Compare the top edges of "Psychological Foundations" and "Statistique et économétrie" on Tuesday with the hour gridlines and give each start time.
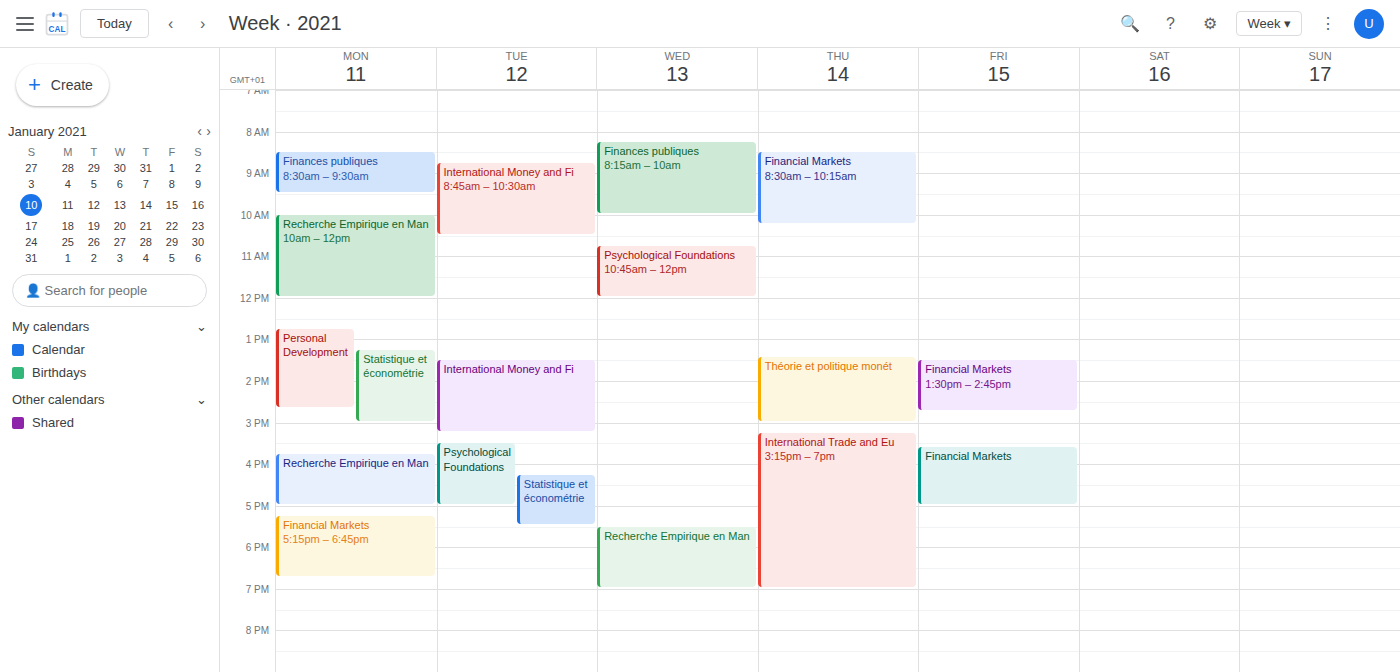
"Psychological Foundations": 3:30 PM, halfway between the 3 PM and 4 PM lines. "Statistique et économétrie": 4:15 PM, neither: a quarter of the way from the 4 PM line to the 5 PM line.